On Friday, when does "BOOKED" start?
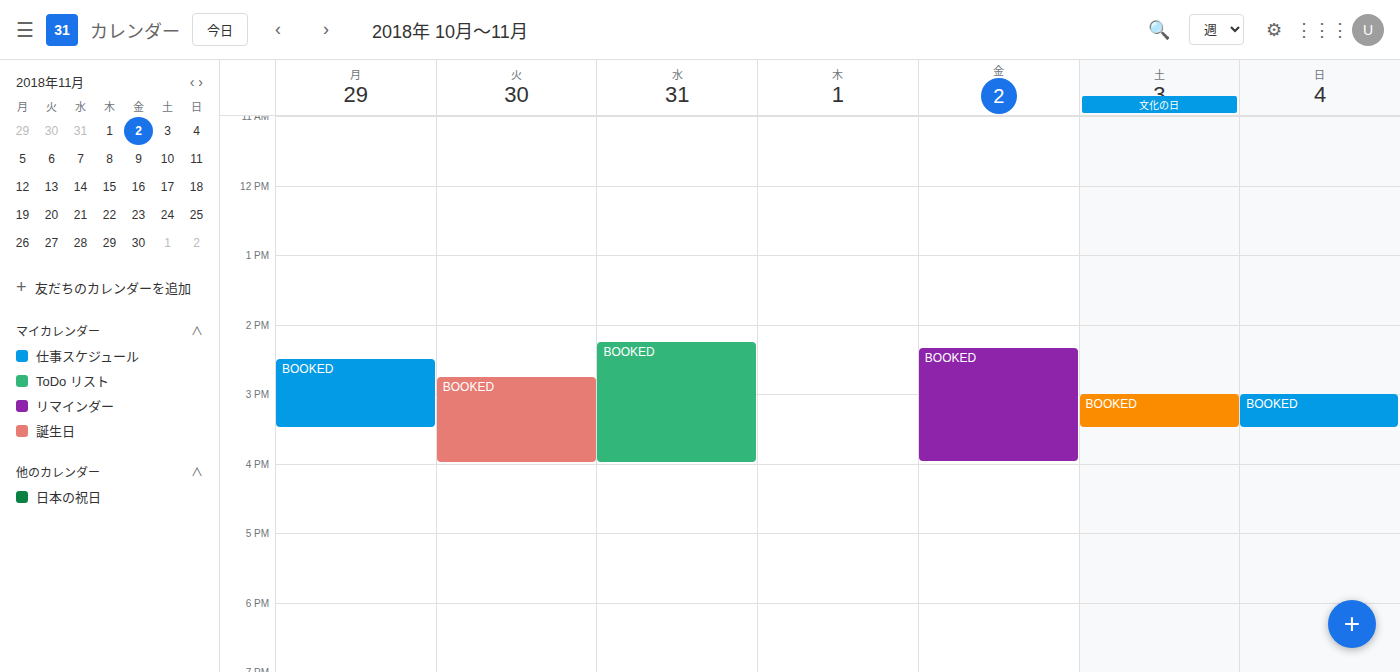
2:20 PM